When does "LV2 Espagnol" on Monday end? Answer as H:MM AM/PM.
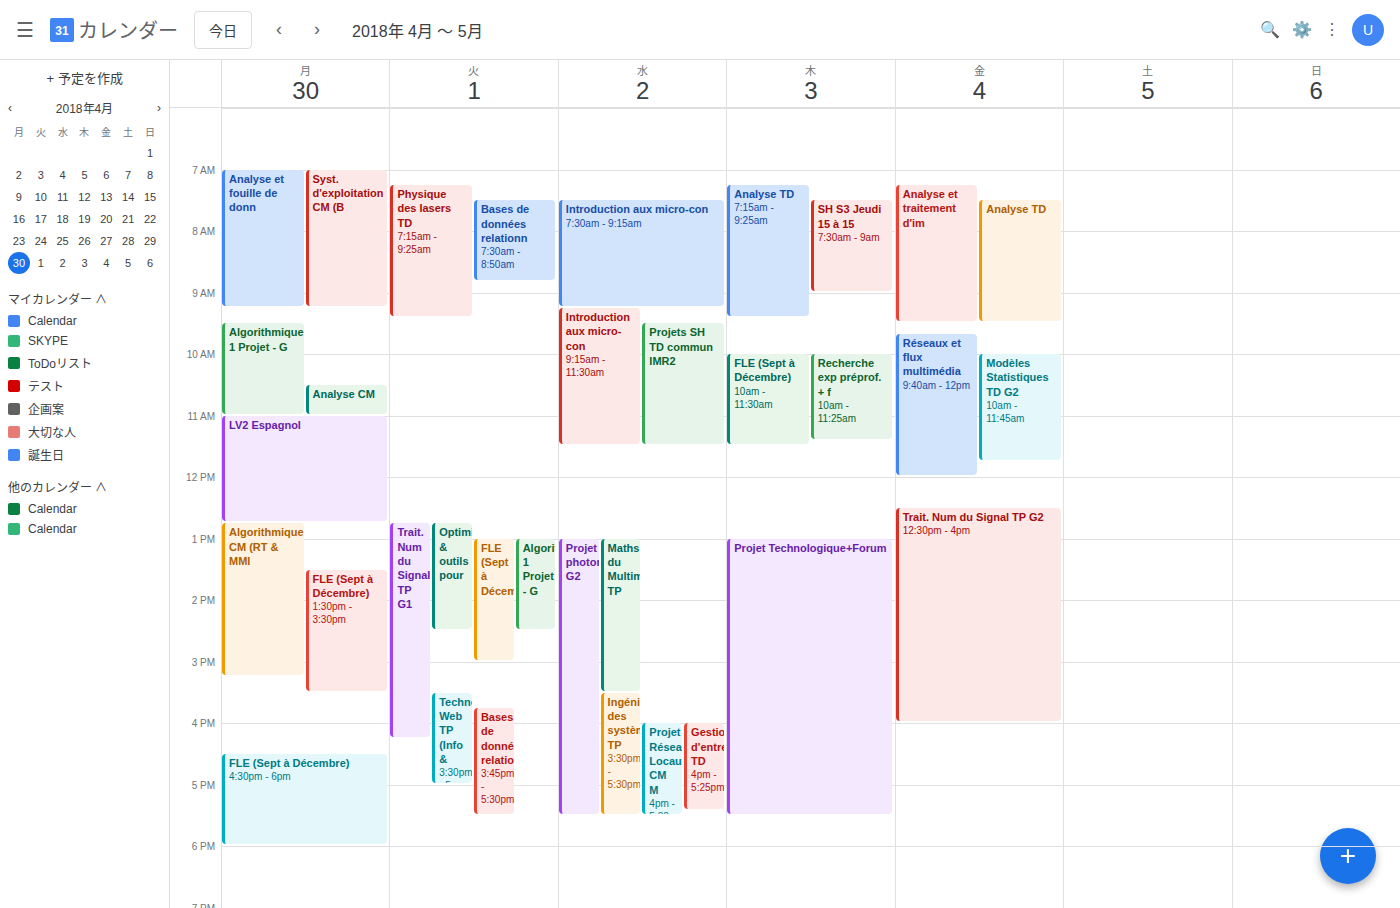
12:45 PM